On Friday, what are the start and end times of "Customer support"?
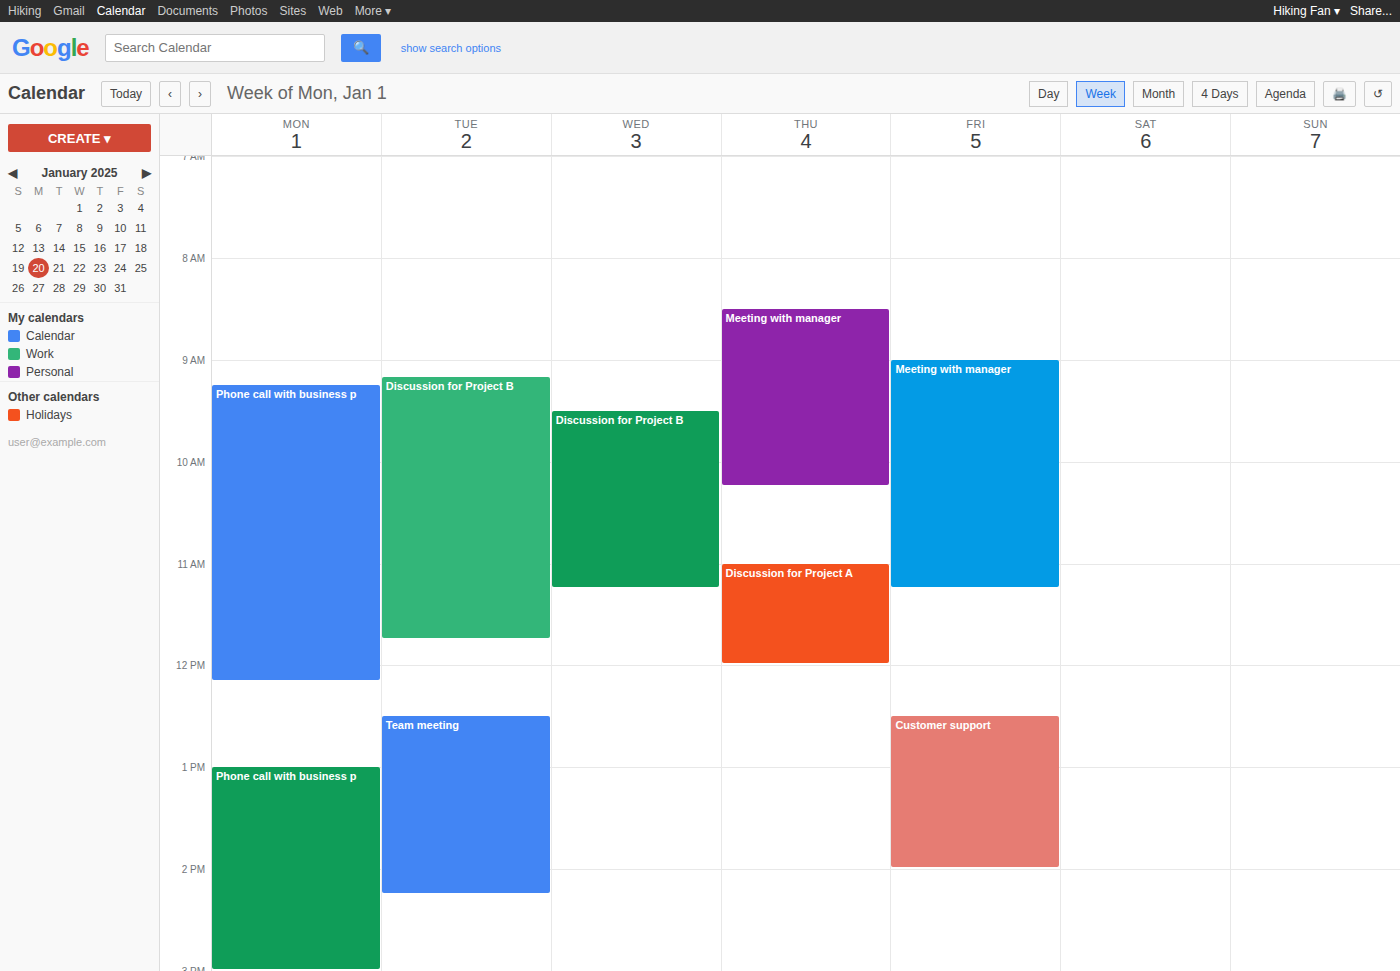
12:30 PM to 2:00 PM